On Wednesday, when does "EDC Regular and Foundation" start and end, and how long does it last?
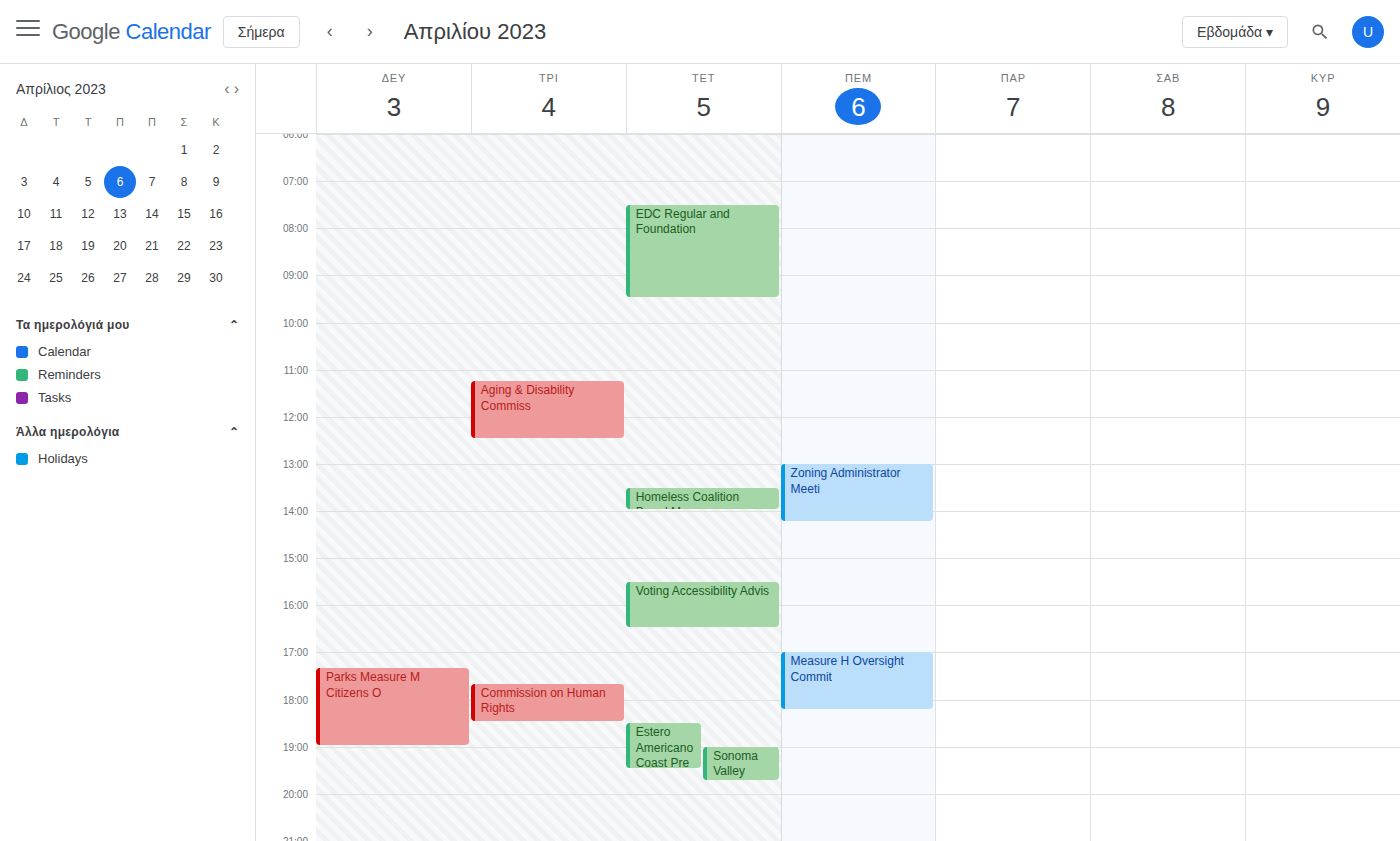
7:30 AM to 9:30 AM, 2 hours